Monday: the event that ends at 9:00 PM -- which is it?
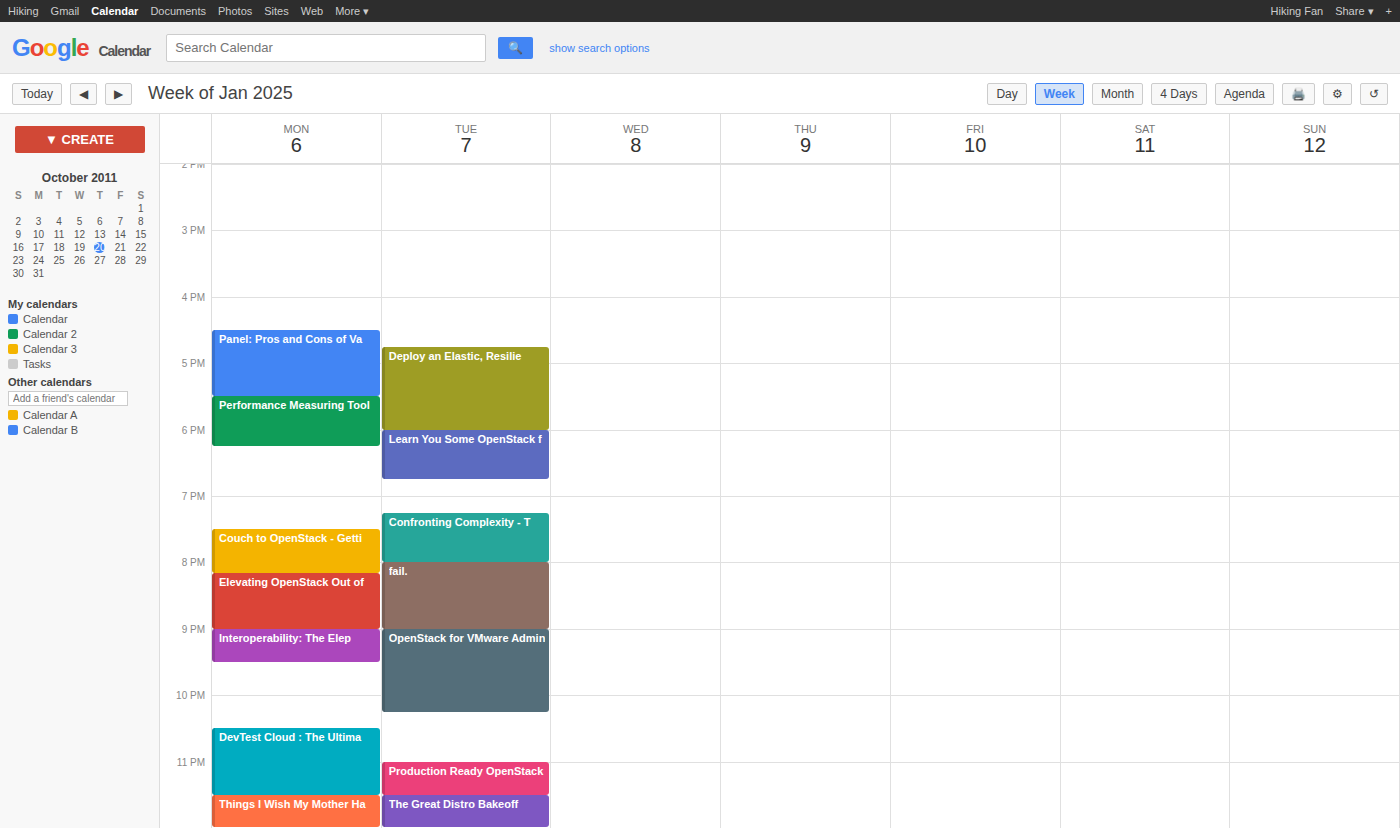
"Elevating OpenStack Out of"